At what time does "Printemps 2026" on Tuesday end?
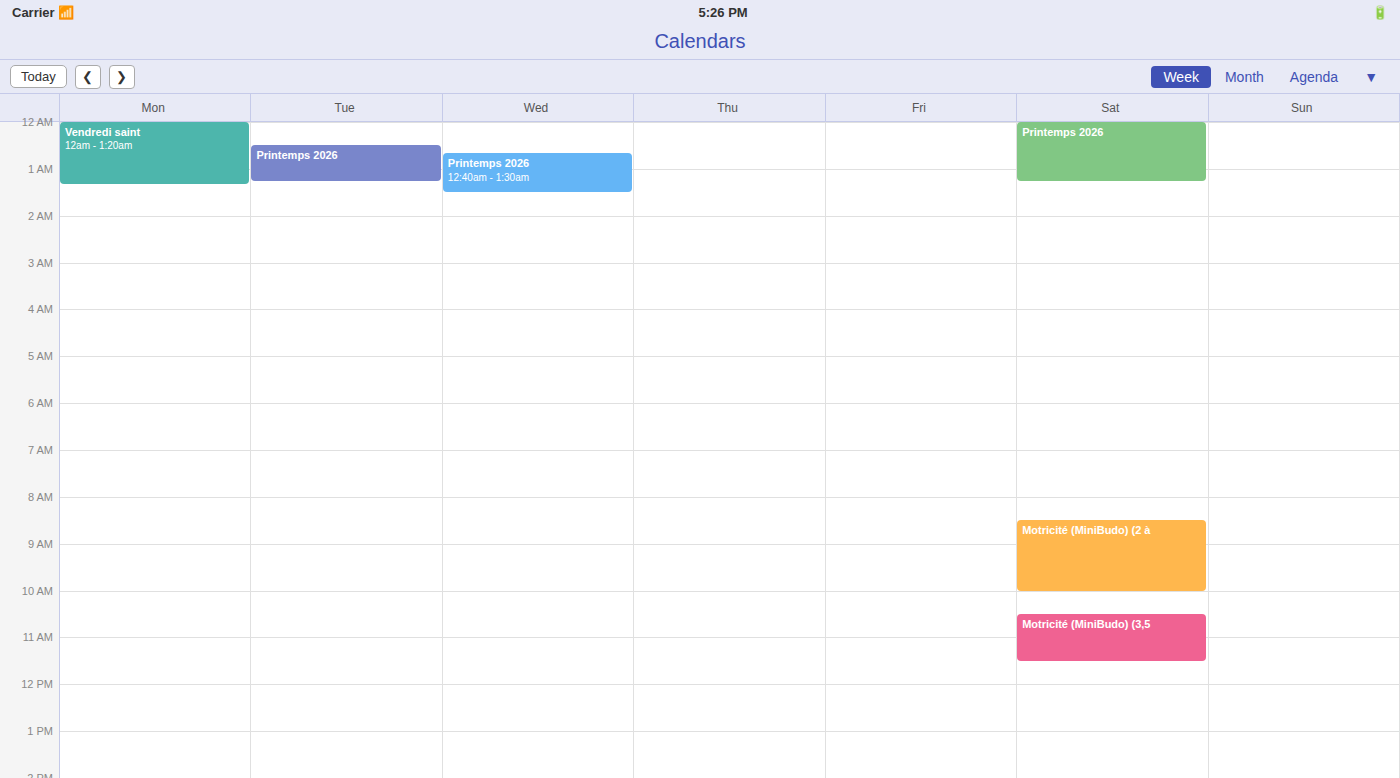
1:15 AM